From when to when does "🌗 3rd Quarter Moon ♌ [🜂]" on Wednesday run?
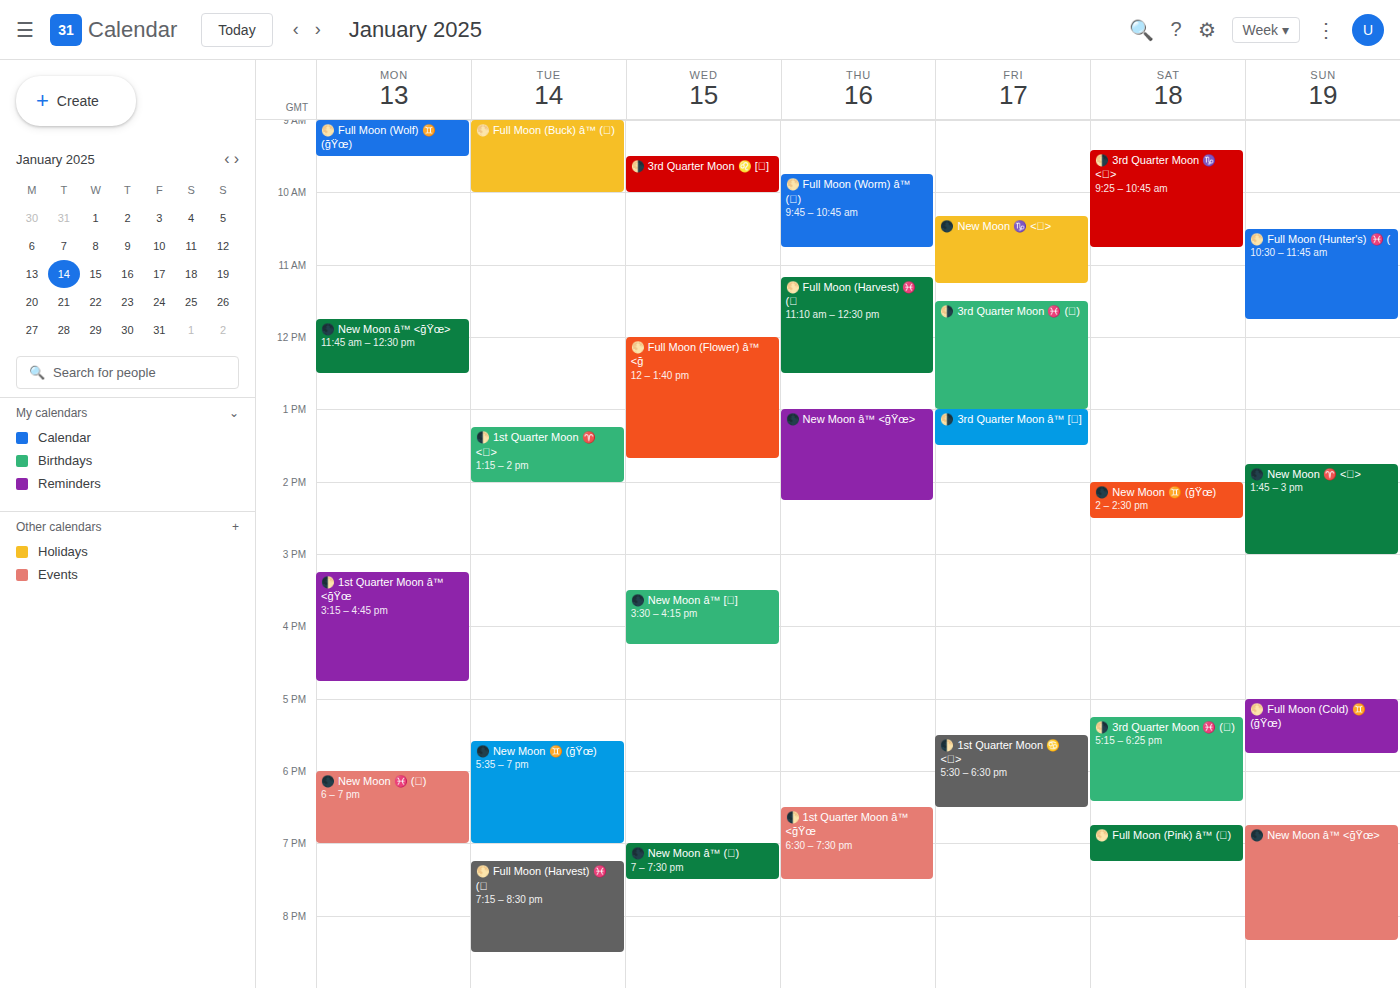
9:30 AM to 10:00 AM